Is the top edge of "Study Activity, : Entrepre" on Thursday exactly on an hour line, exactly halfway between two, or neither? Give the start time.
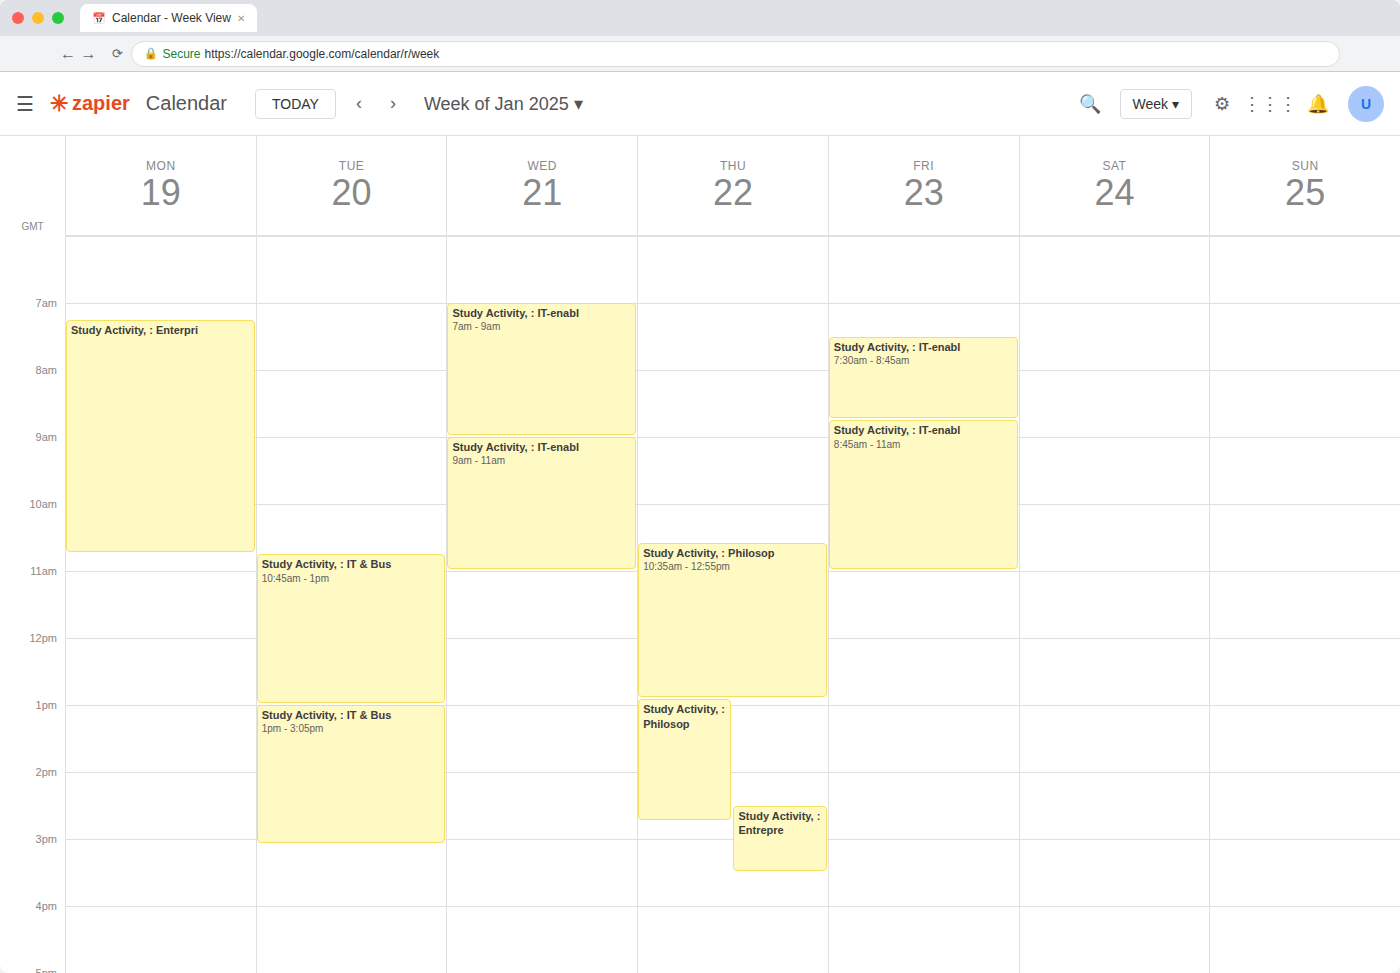
2:30 PM -- halfway between the 2 PM and 3 PM lines.